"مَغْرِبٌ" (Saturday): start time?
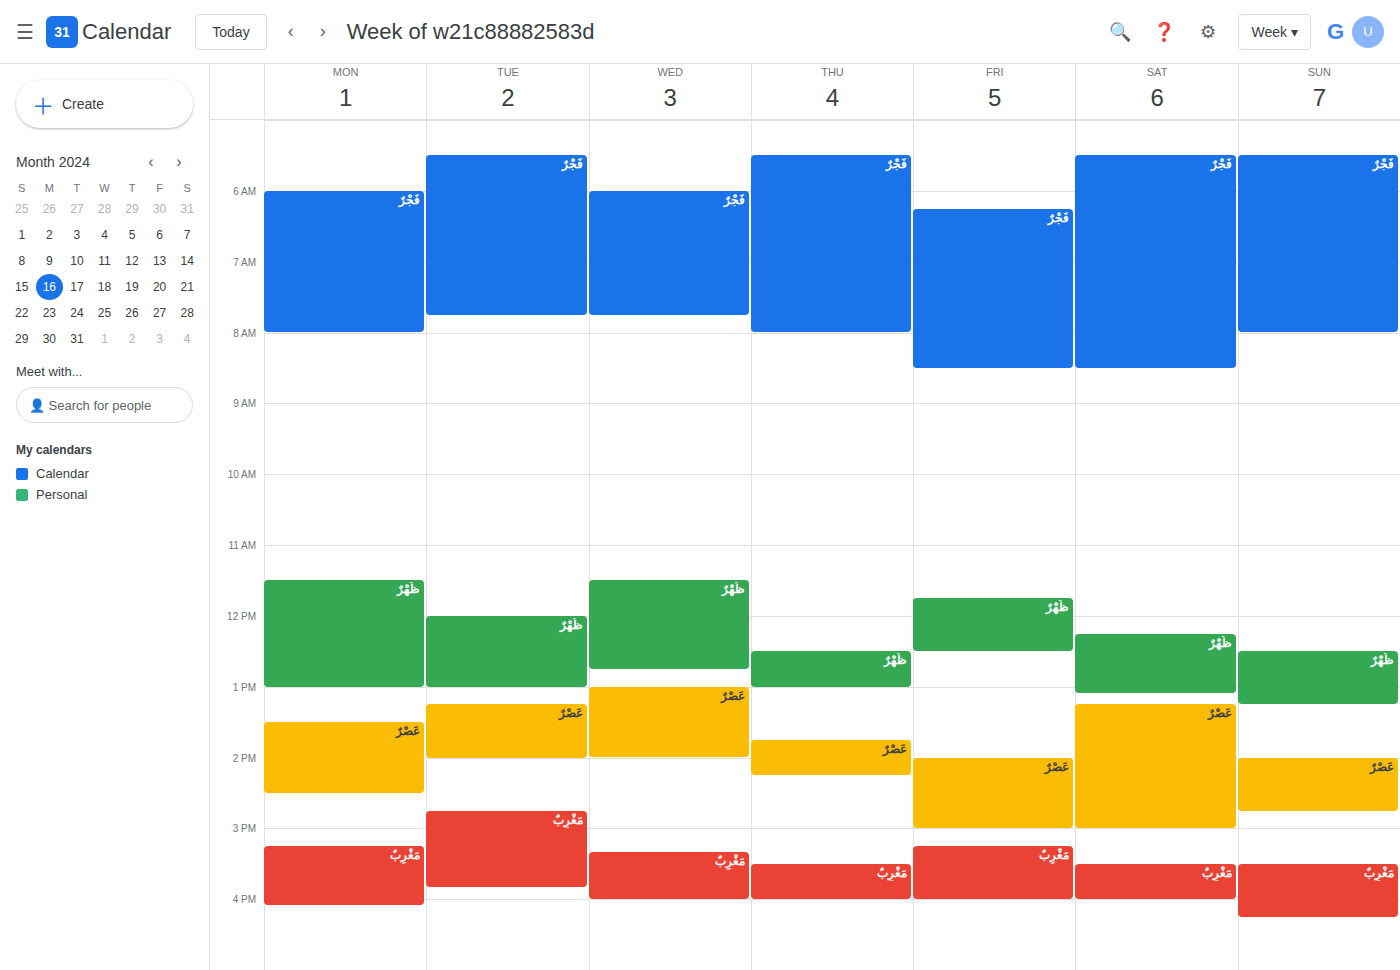
3:30 PM